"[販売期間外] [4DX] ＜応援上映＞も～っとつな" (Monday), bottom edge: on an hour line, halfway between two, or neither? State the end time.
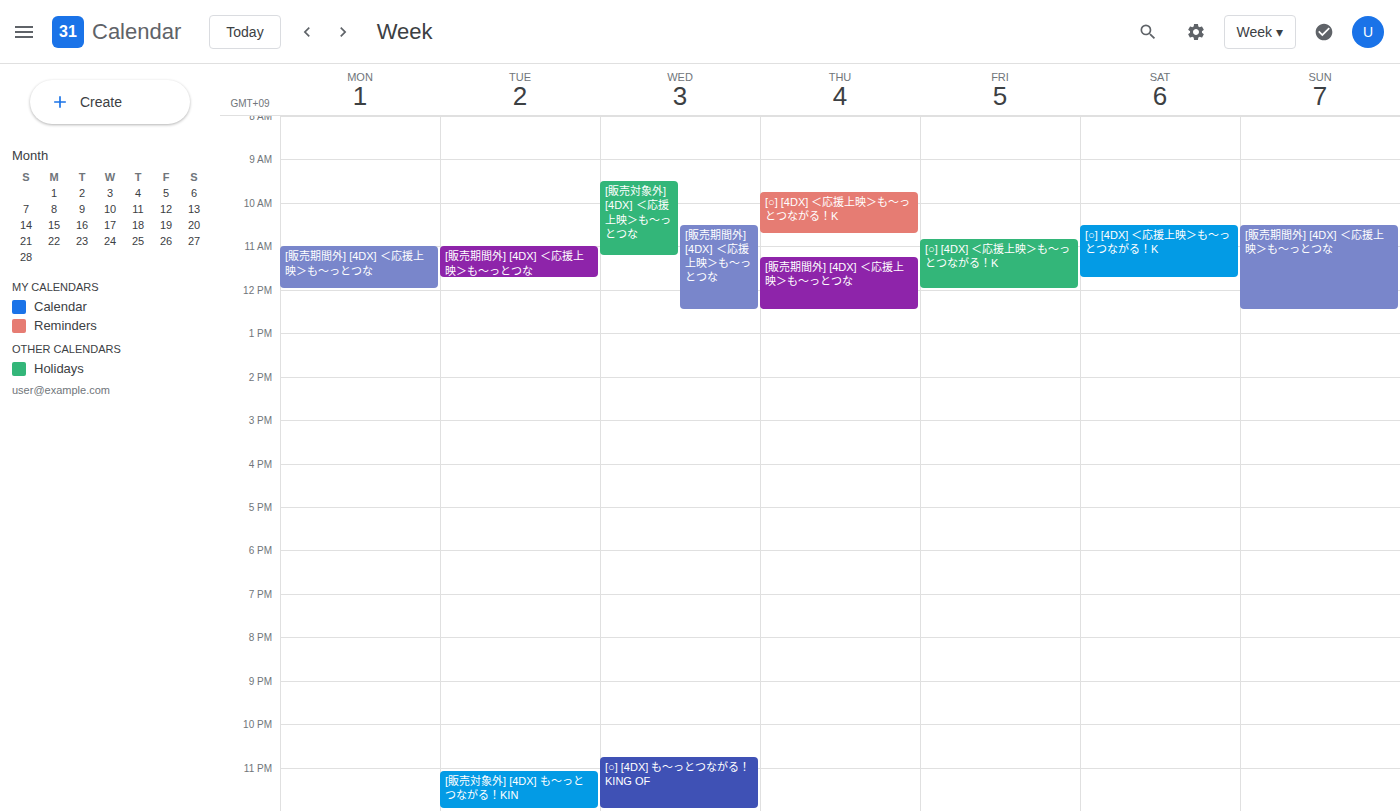
12:00 PM -- exactly on the 12 PM line.